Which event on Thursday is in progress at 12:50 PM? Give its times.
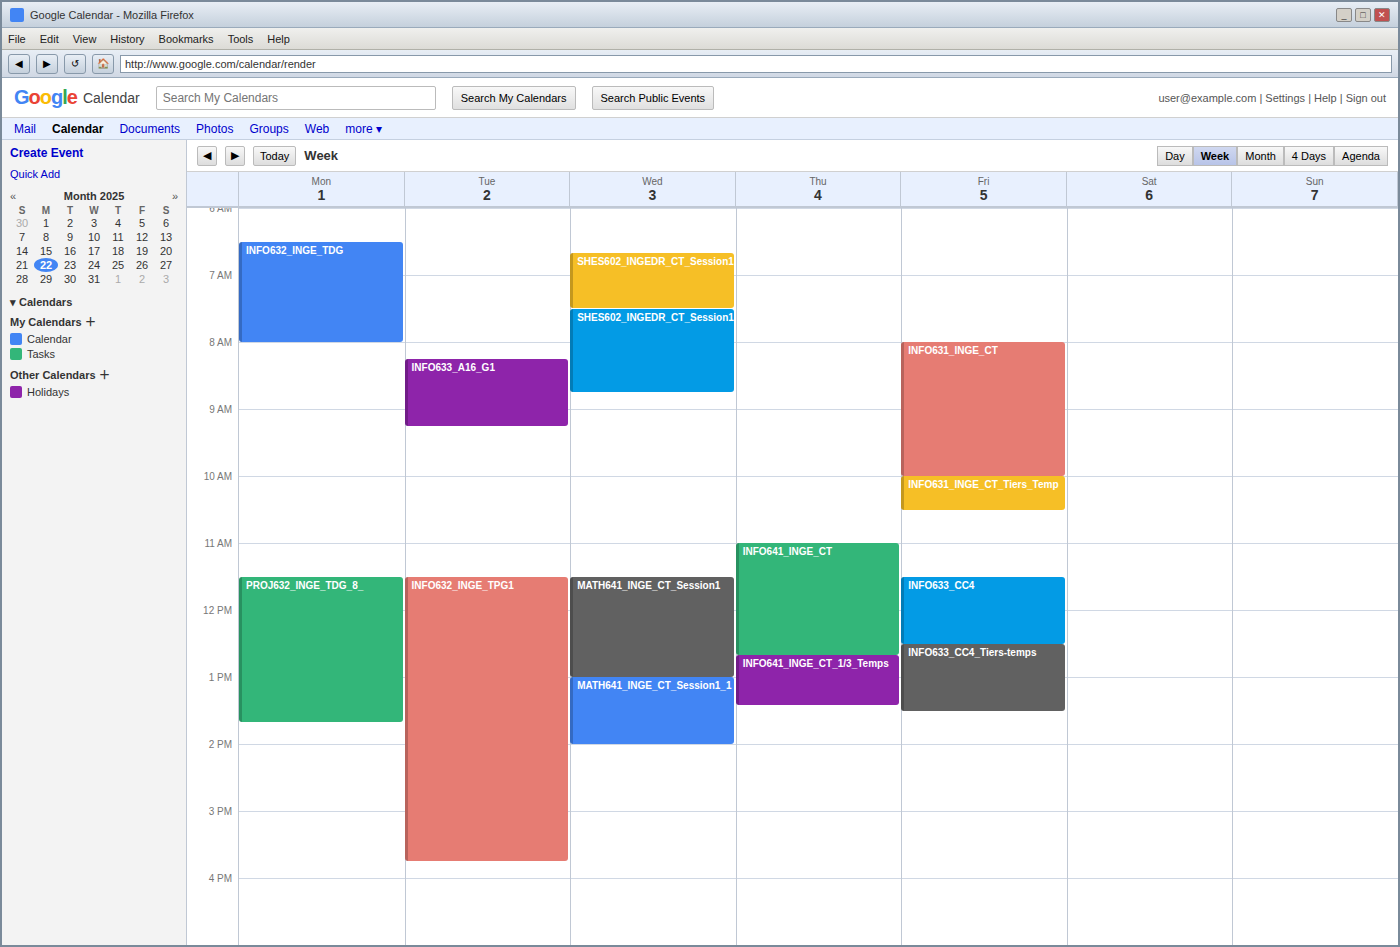
"INFO641_INGE_CT_1/3_Temps", 12:40 PM to 1:25 PM